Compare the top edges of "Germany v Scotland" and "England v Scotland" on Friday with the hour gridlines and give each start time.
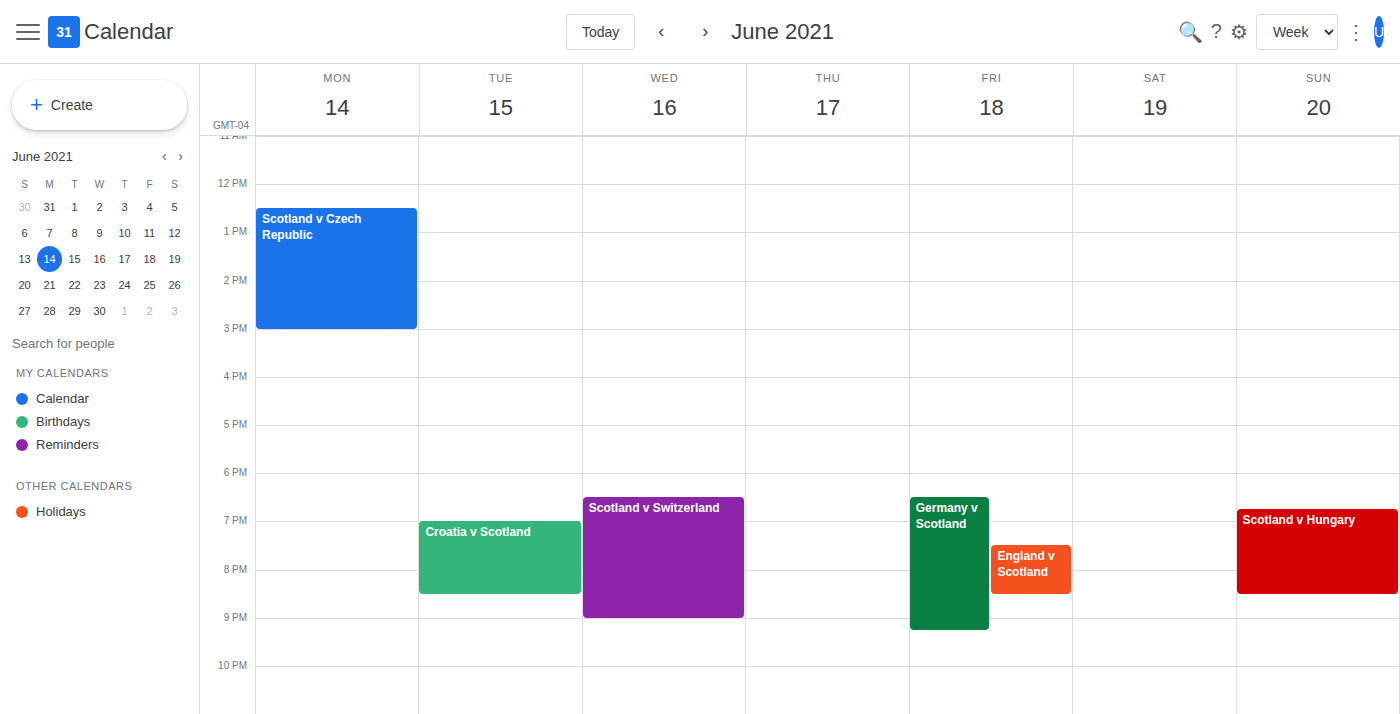
"Germany v Scotland": 6:30 PM, halfway between the 6 PM and 7 PM lines. "England v Scotland": 7:30 PM, halfway between the 7 PM and 8 PM lines.